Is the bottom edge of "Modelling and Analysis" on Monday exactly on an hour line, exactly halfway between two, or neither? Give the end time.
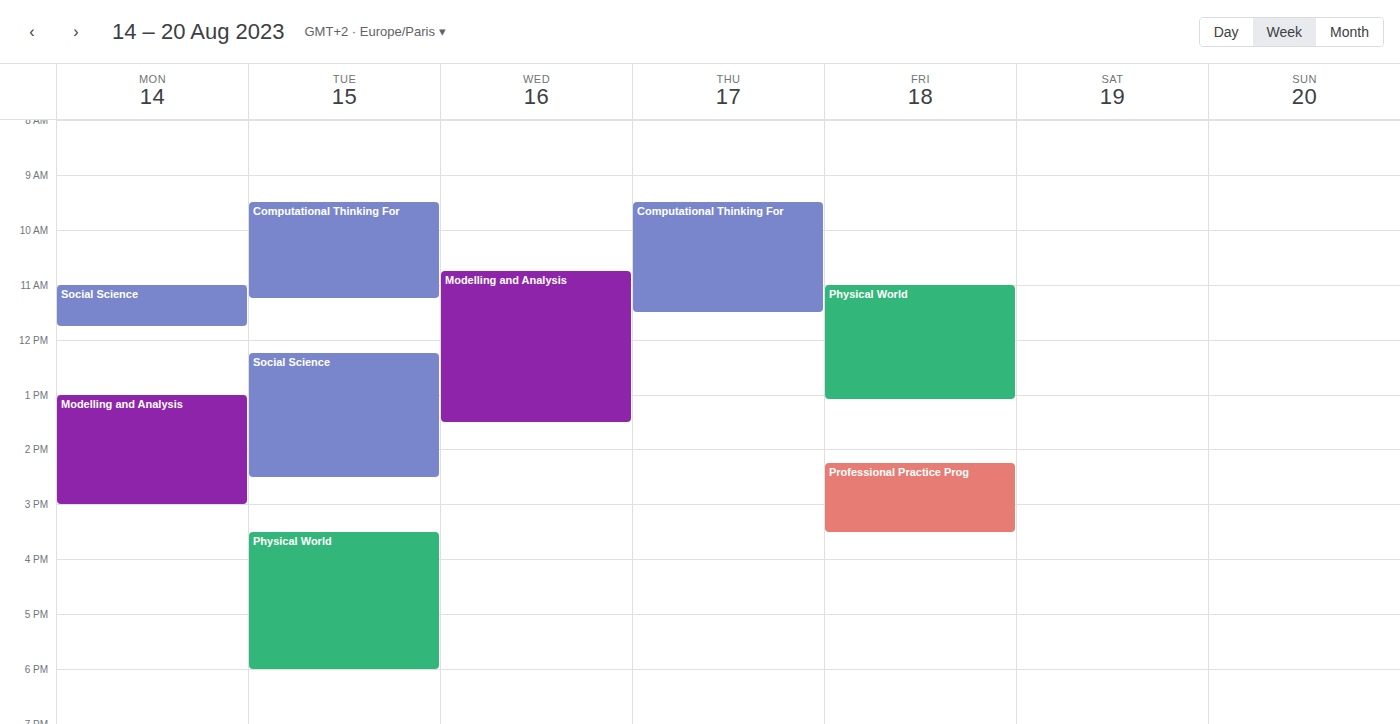
3:00 PM -- exactly on the 3 PM line.